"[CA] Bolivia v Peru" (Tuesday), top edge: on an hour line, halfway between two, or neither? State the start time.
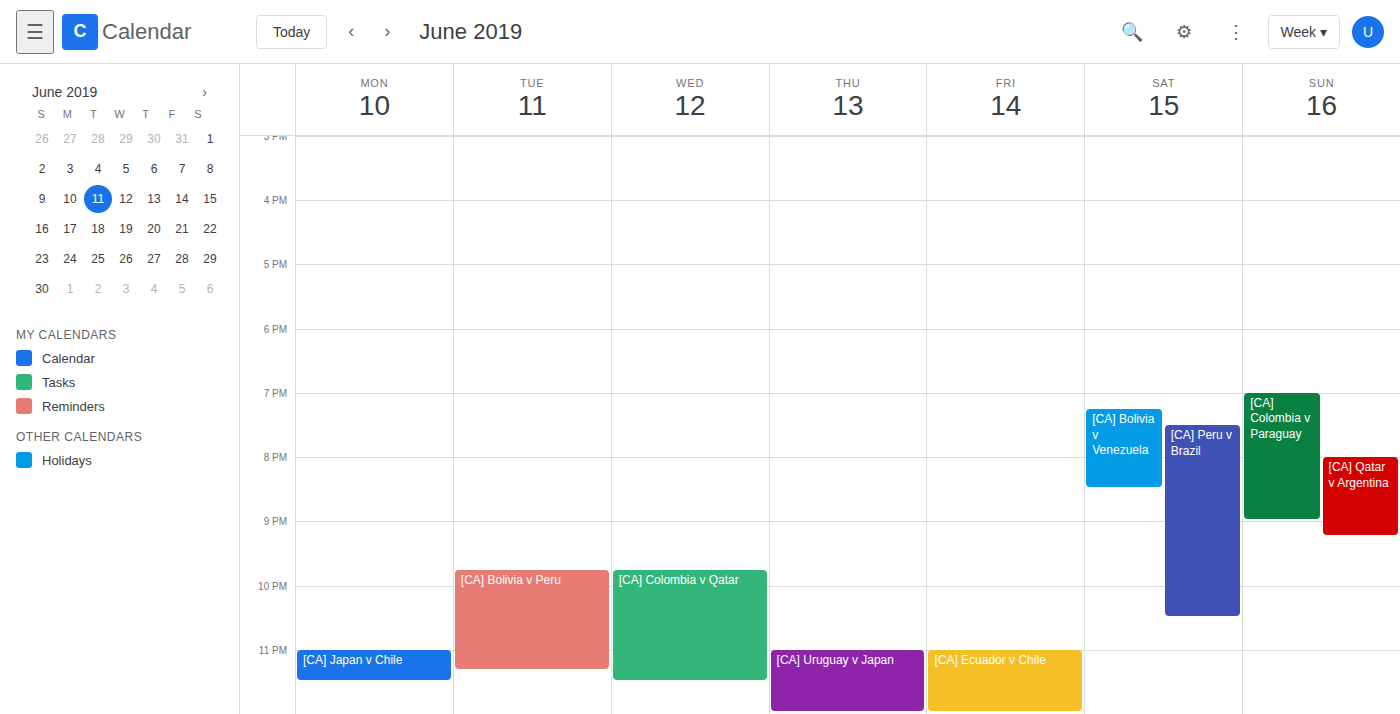
9:45 PM -- neither: three quarters of the way from the 9 PM line to the 10 PM line.